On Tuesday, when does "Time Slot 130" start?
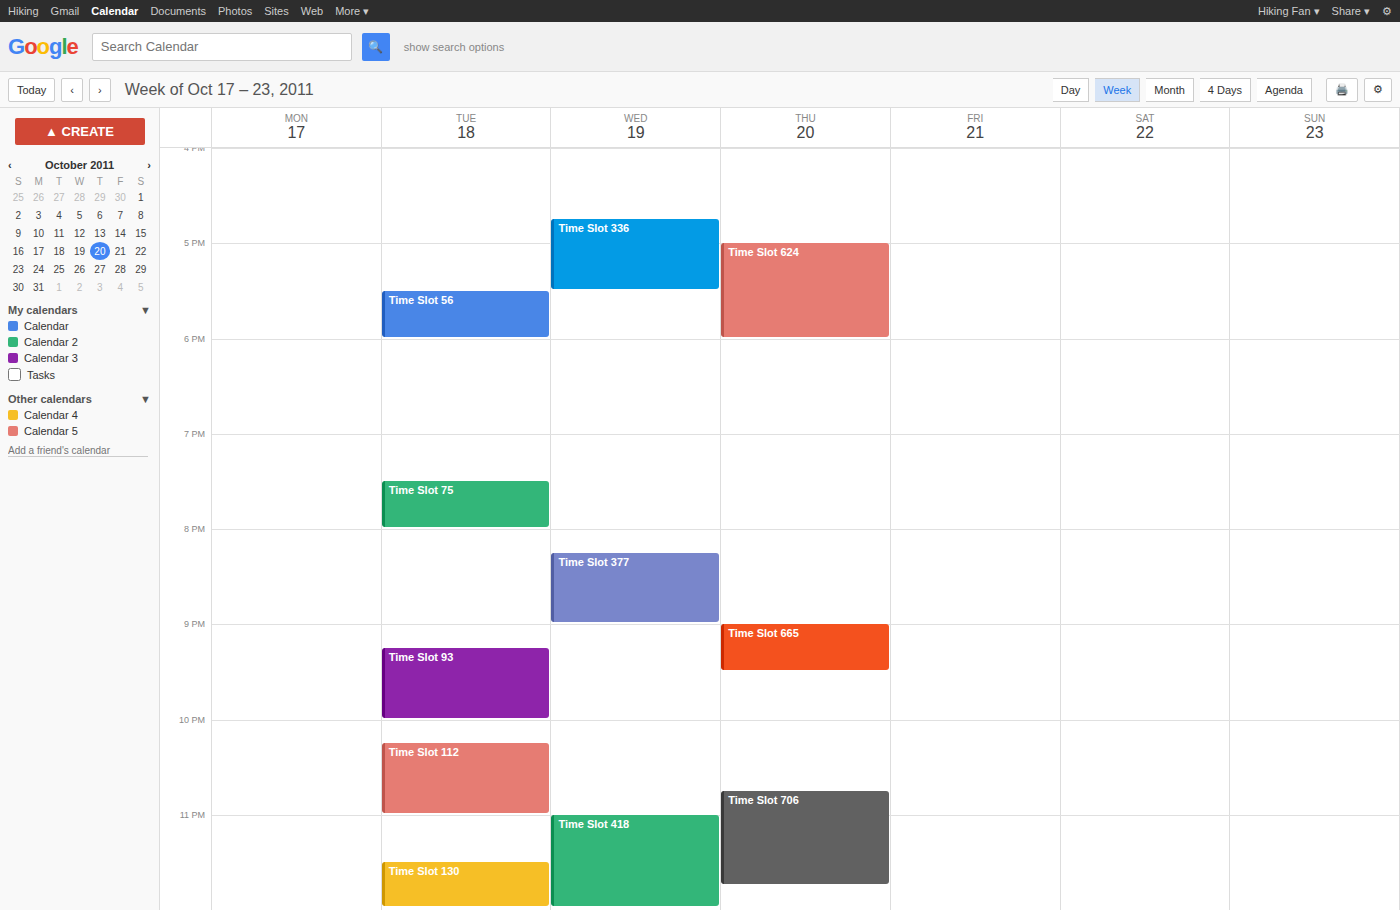
11:30 PM